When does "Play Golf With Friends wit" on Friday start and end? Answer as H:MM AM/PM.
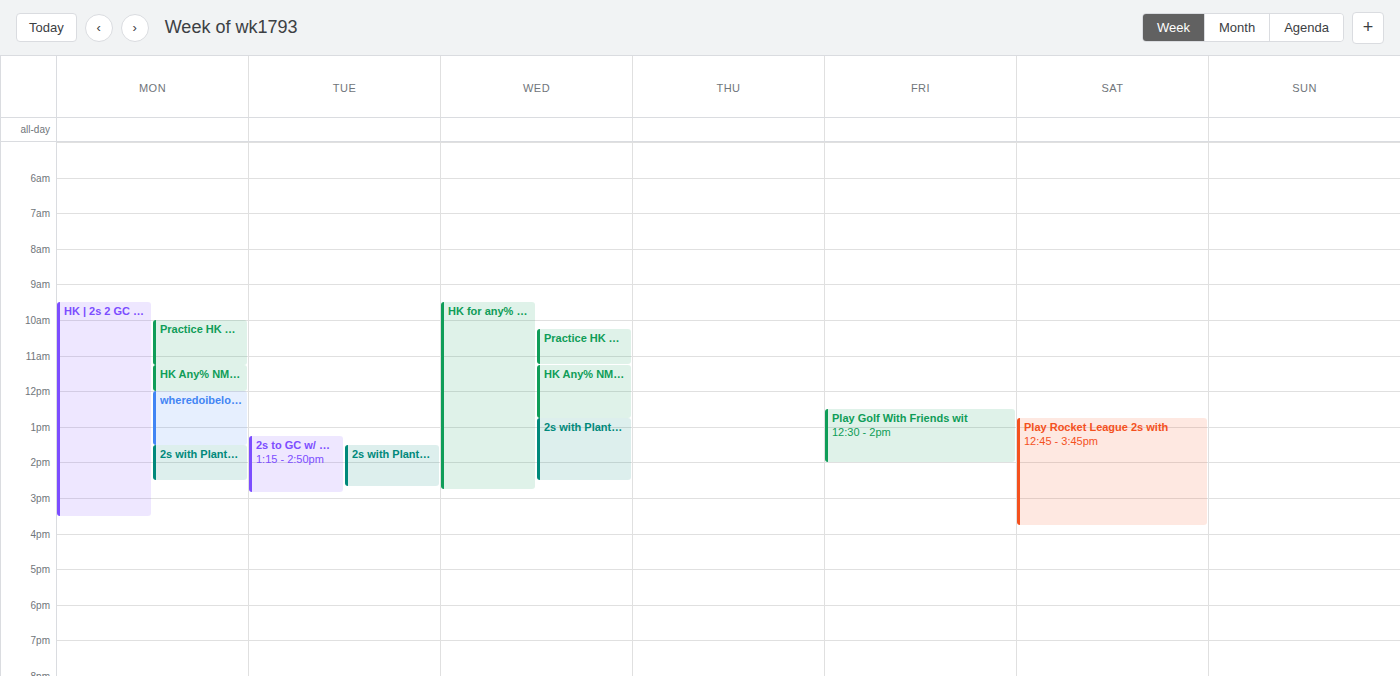
12:30 PM to 2:00 PM